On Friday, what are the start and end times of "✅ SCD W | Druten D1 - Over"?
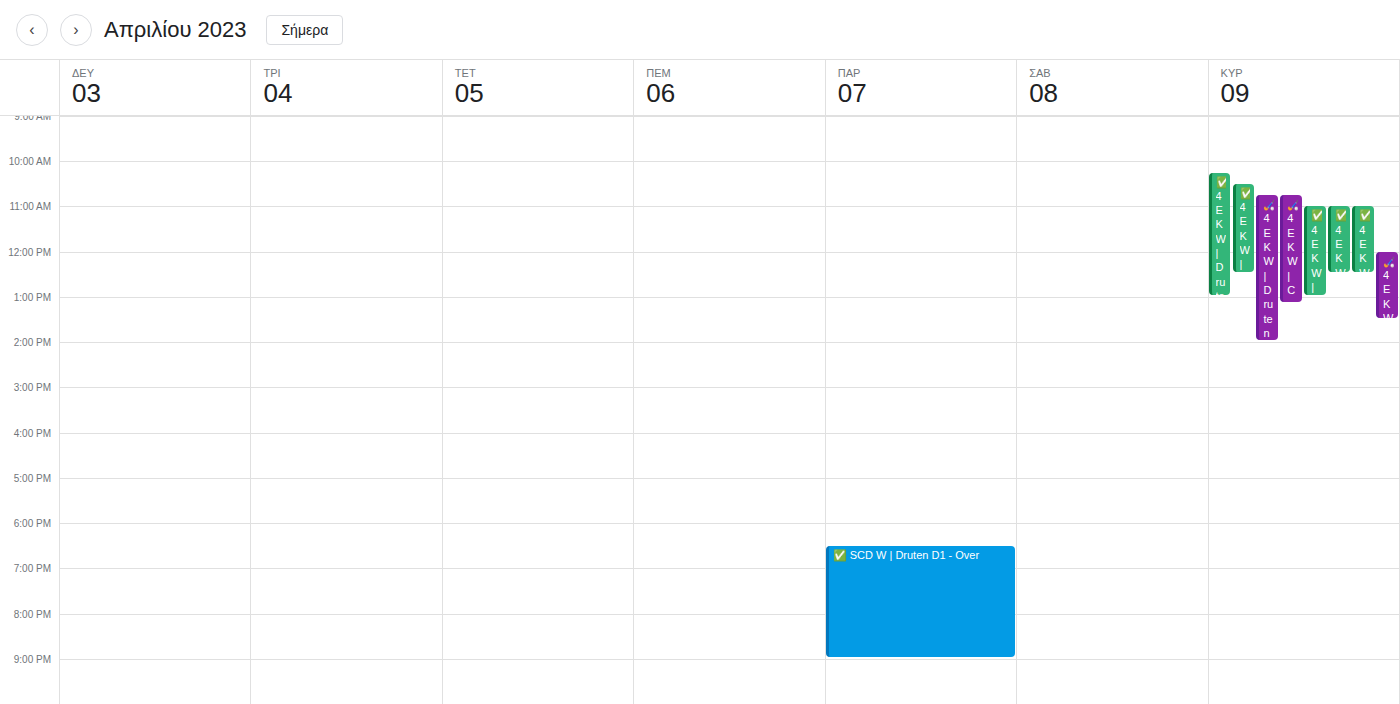
6:30 PM to 9:00 PM